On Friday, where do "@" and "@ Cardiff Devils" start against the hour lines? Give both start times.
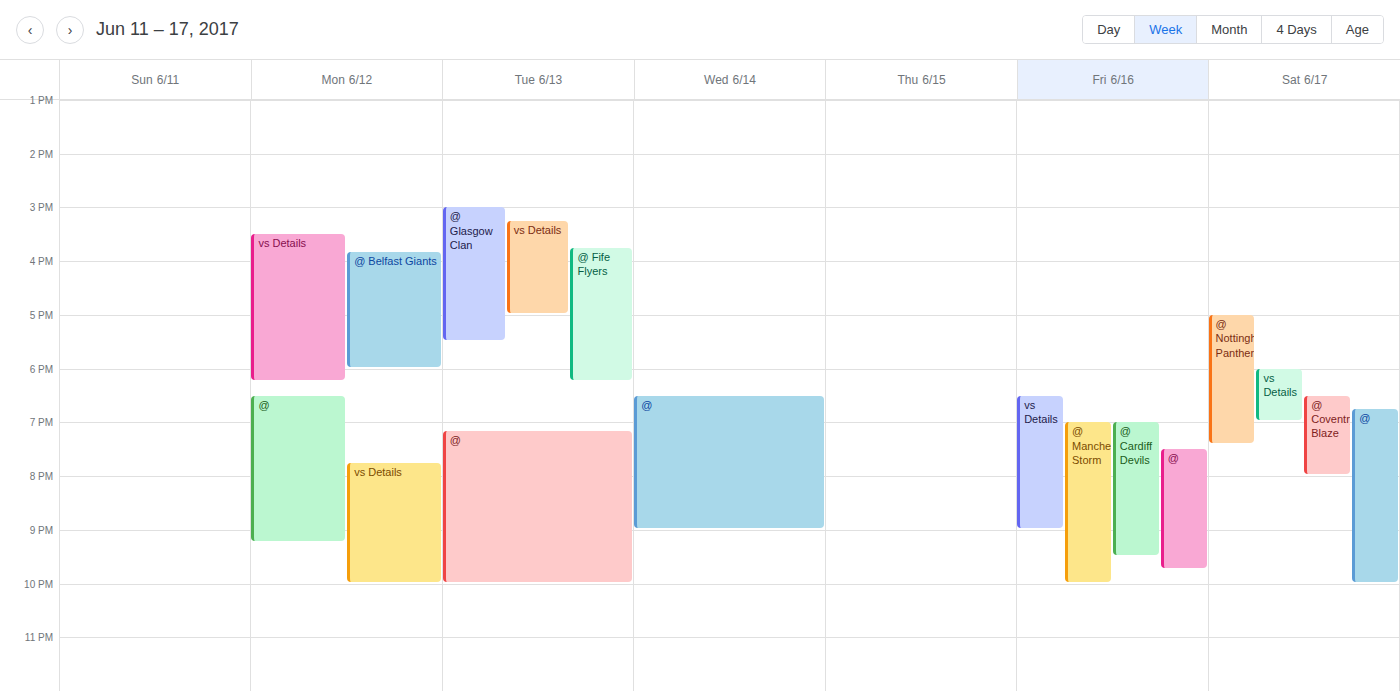
"@": 7:30 PM, halfway between the 7 PM and 8 PM lines. "@ Cardiff Devils": 7:00 PM, exactly on the 7 PM line.